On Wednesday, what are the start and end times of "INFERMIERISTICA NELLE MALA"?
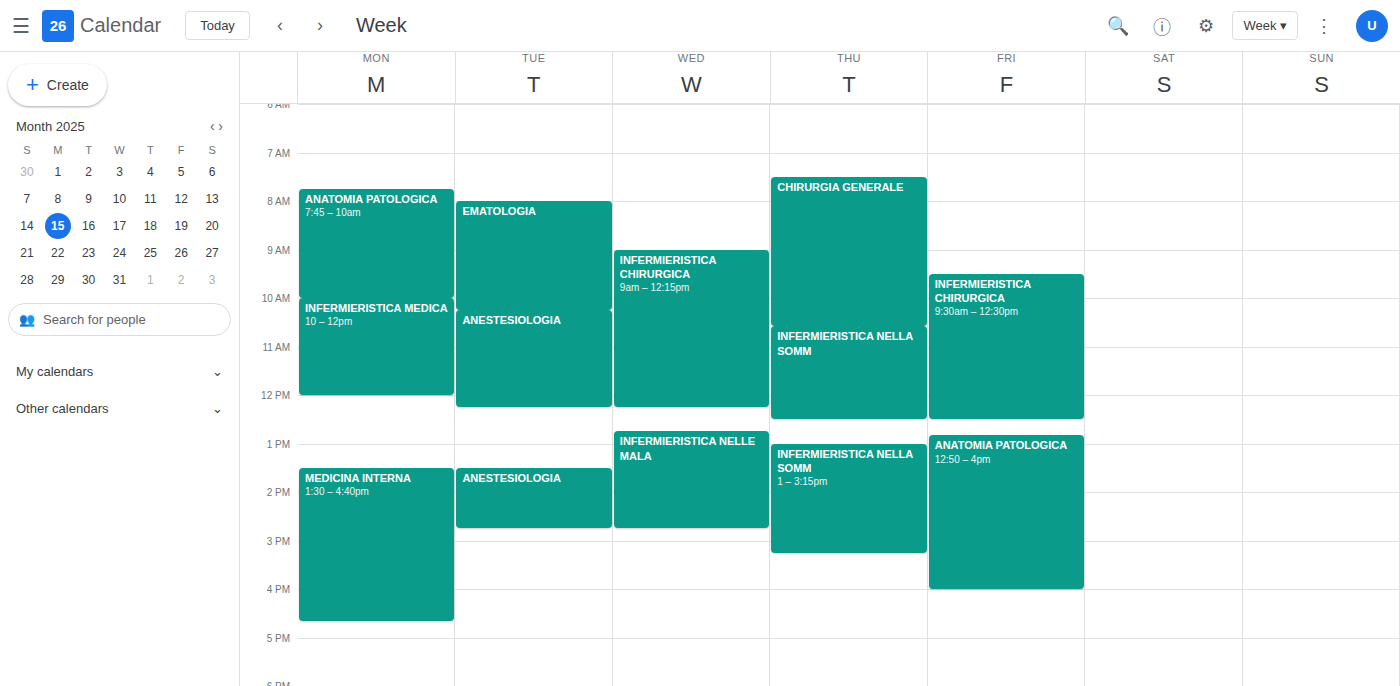
12:45 PM to 2:45 PM